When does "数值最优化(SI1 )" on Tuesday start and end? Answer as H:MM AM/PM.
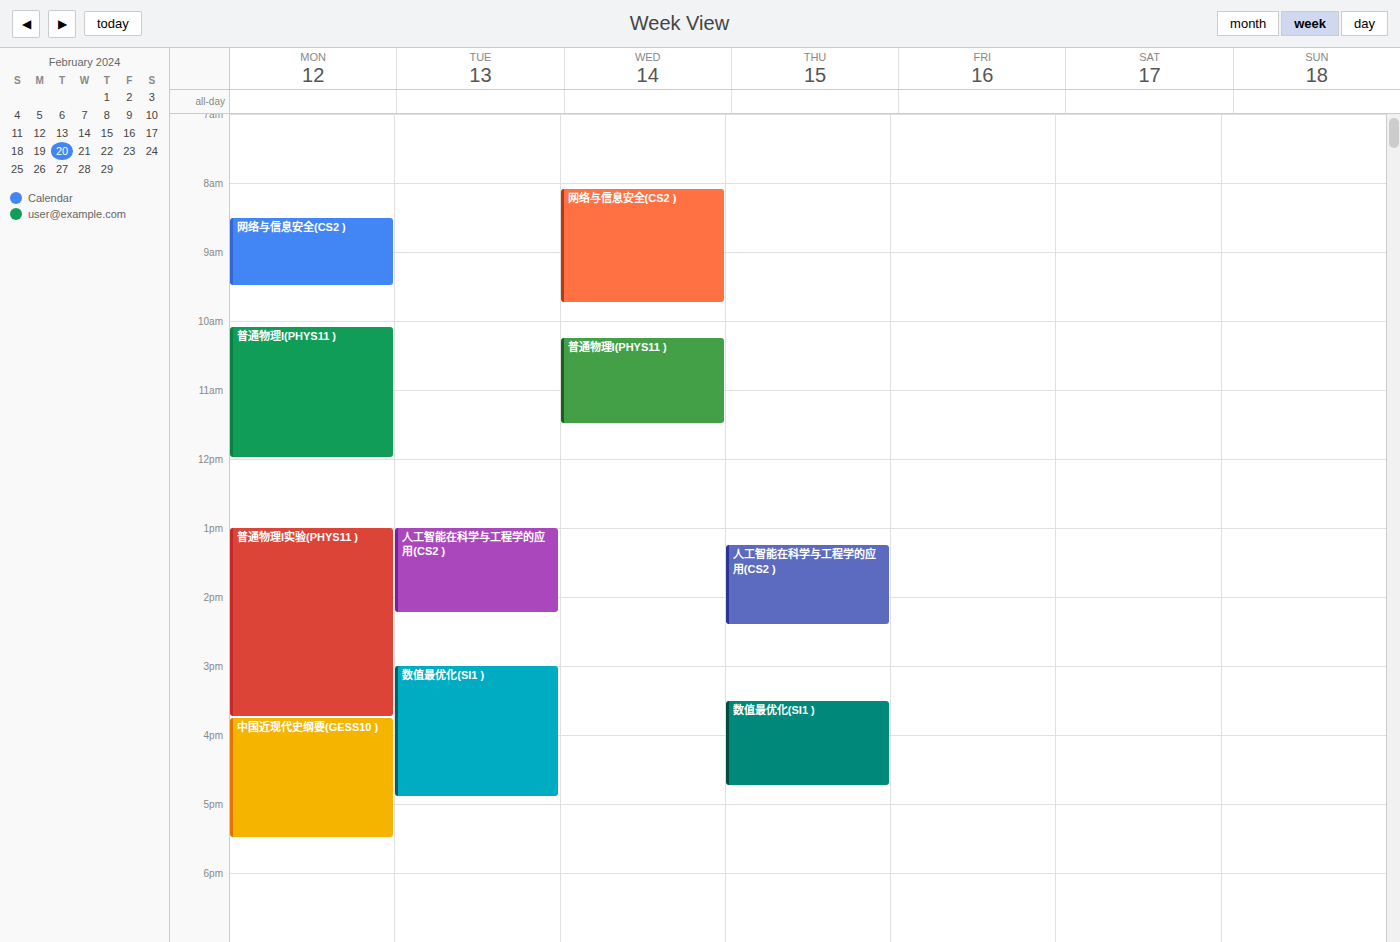
3:00 PM to 4:55 PM